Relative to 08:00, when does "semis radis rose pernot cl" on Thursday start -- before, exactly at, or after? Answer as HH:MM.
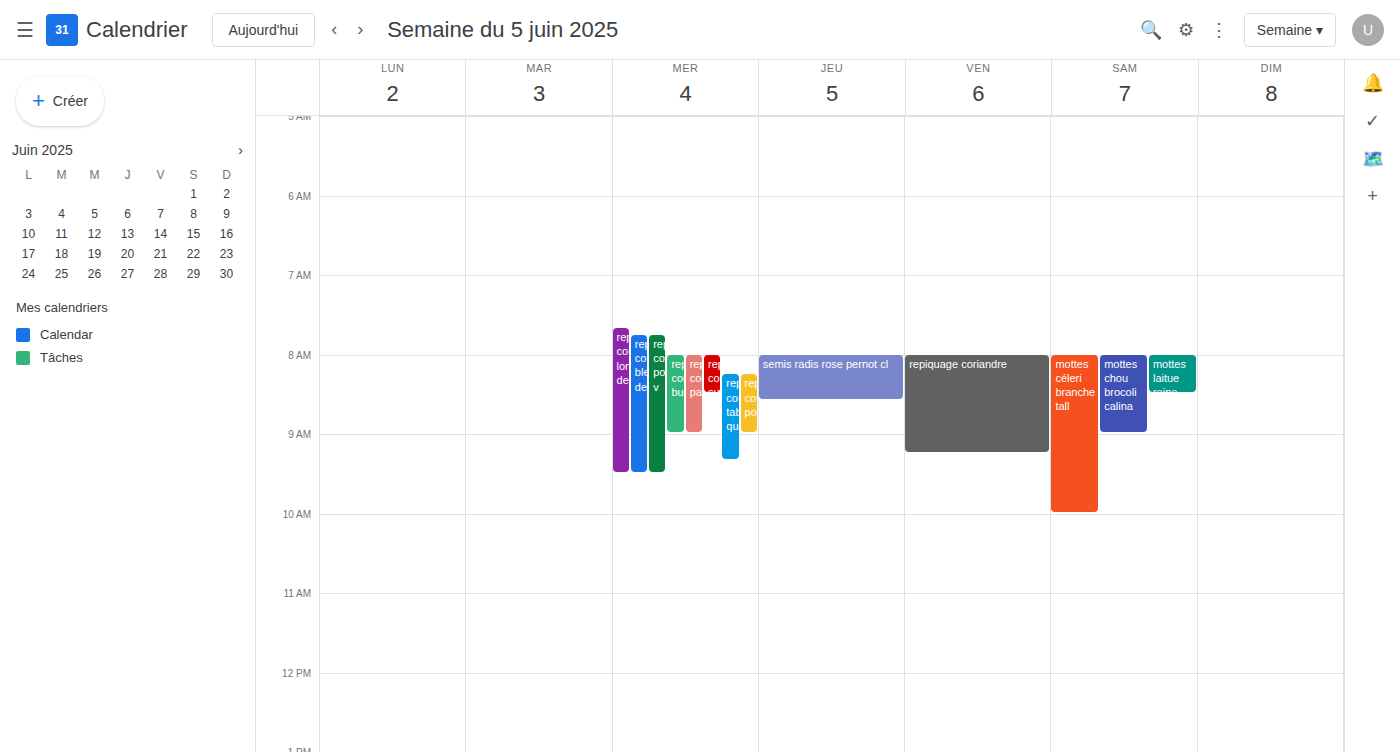
08:00 -- exactly at 08:00, on the 08:00 line.